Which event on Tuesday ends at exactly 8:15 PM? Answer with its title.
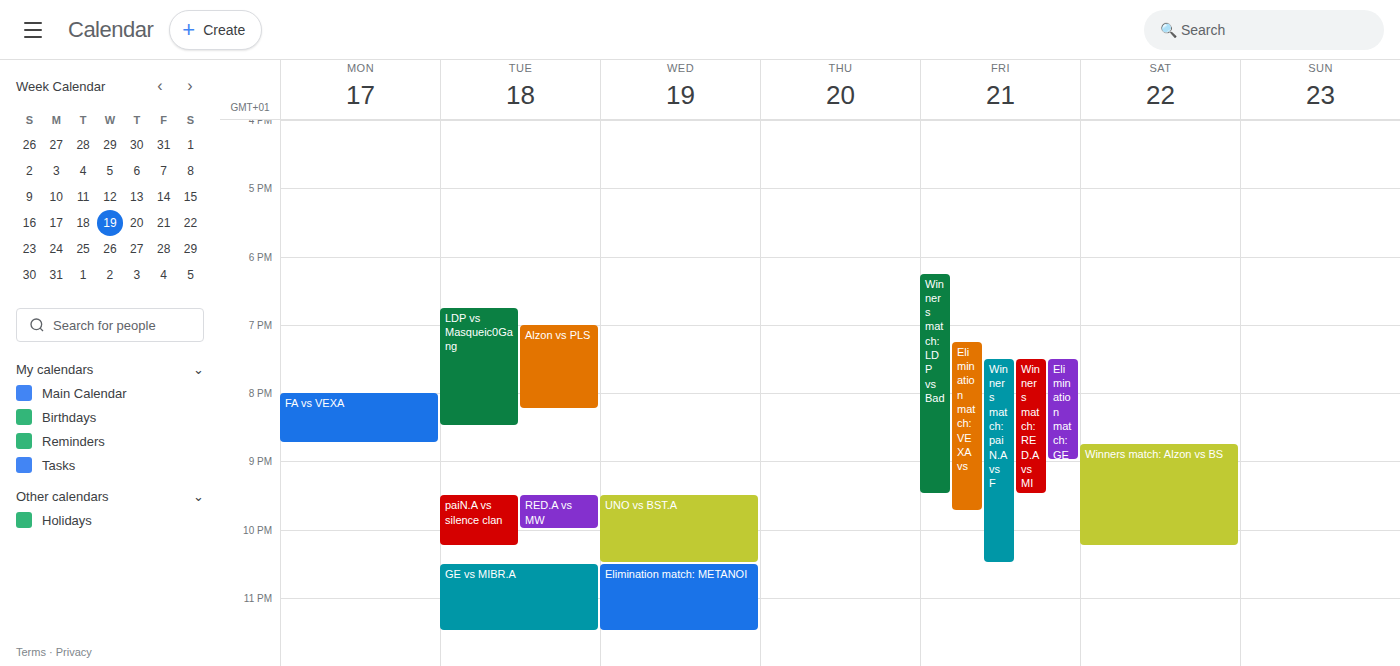
"Alzon vs PLS"